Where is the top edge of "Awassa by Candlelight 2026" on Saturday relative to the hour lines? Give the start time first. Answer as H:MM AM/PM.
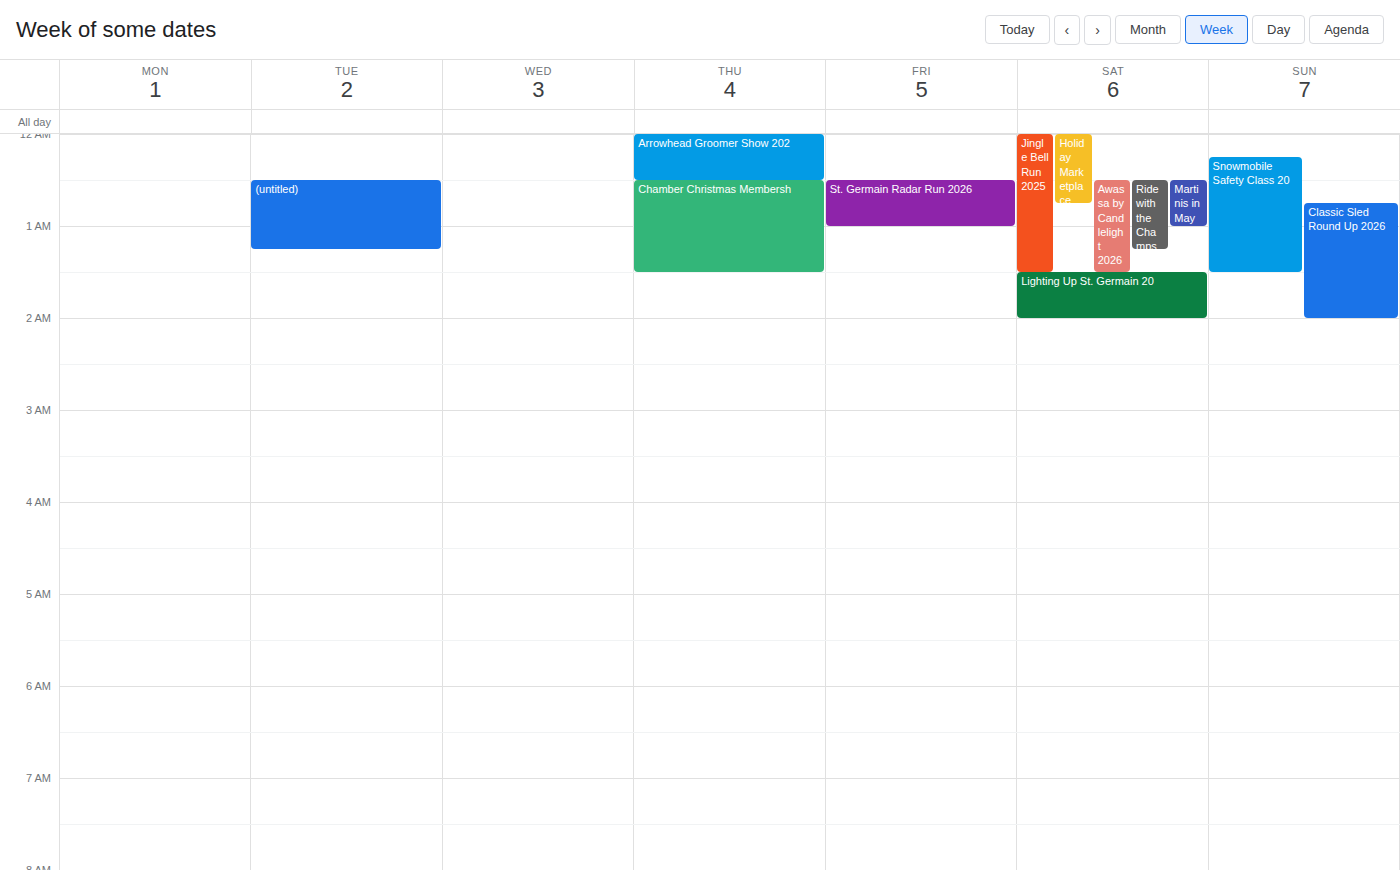
12:30 AM -- halfway between the 12 AM and 1 AM lines.